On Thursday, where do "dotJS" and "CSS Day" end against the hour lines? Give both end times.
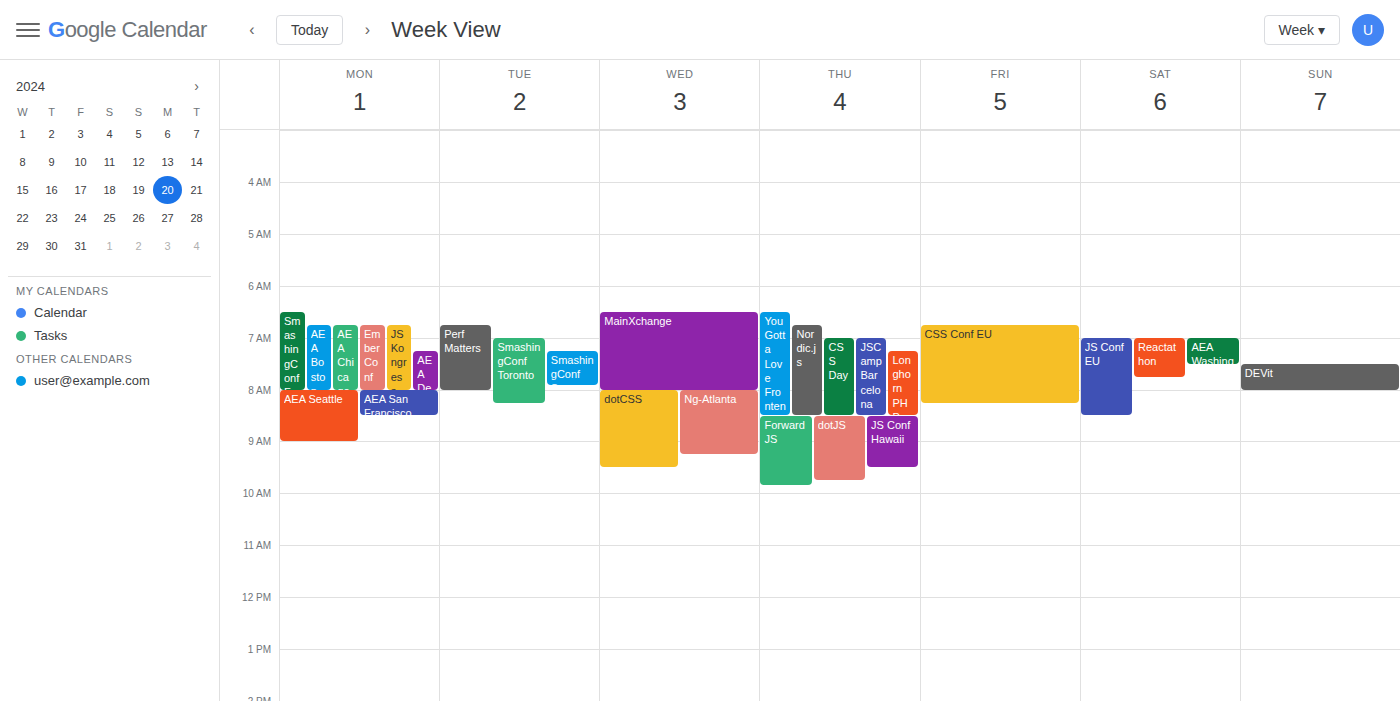
"dotJS": 9:45 AM, neither: three quarters of the way from the 9 AM line to the 10 AM line. "CSS Day": 8:30 AM, halfway between the 8 AM and 9 AM lines.